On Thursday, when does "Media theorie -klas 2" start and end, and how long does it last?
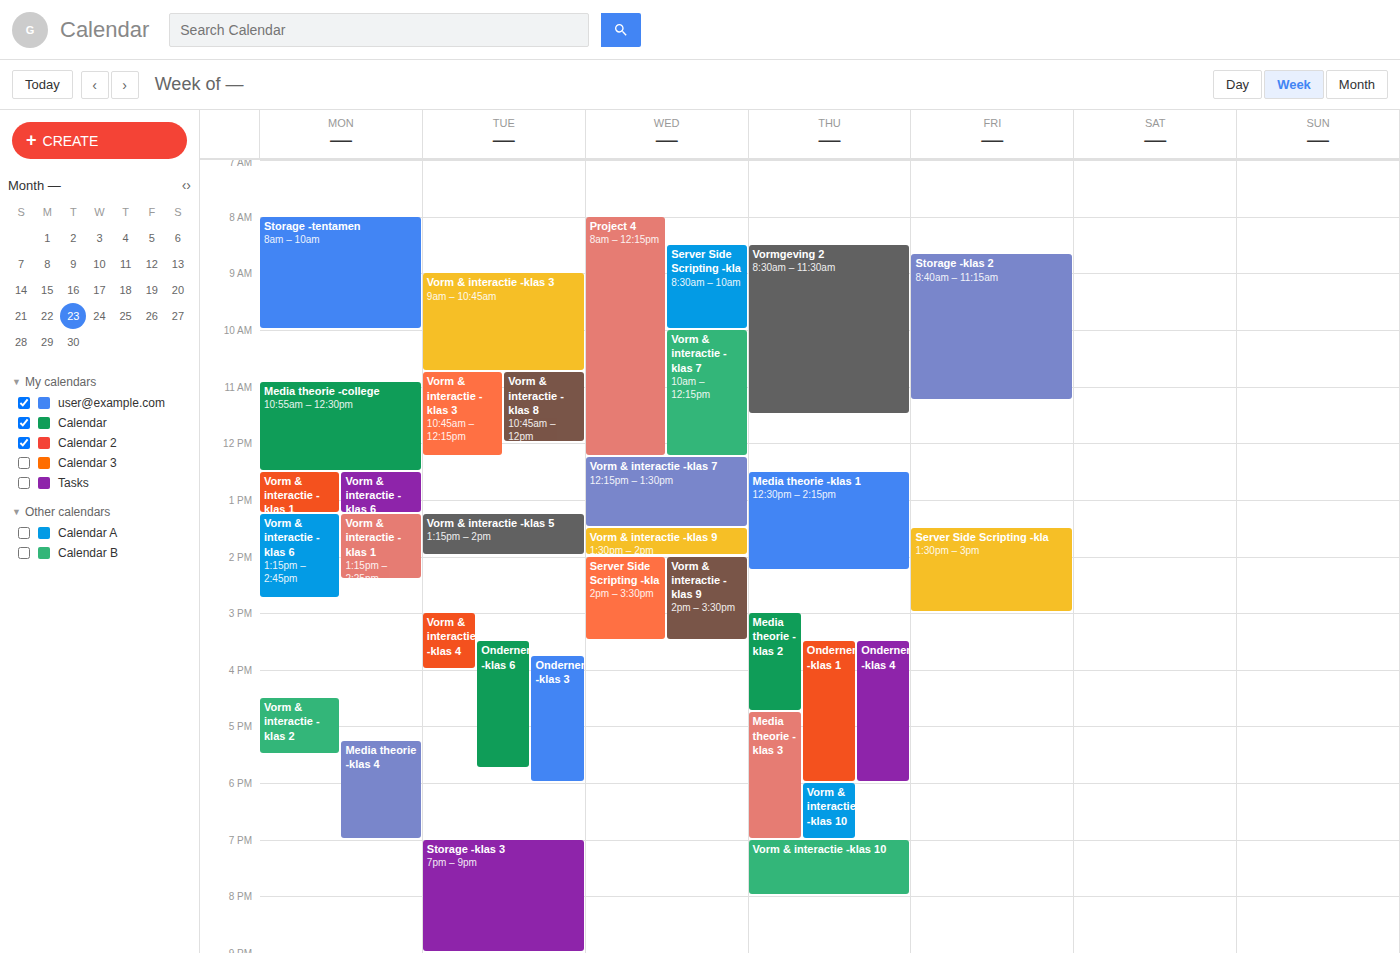
3:00 PM to 4:45 PM, 1 hour 45 minutes